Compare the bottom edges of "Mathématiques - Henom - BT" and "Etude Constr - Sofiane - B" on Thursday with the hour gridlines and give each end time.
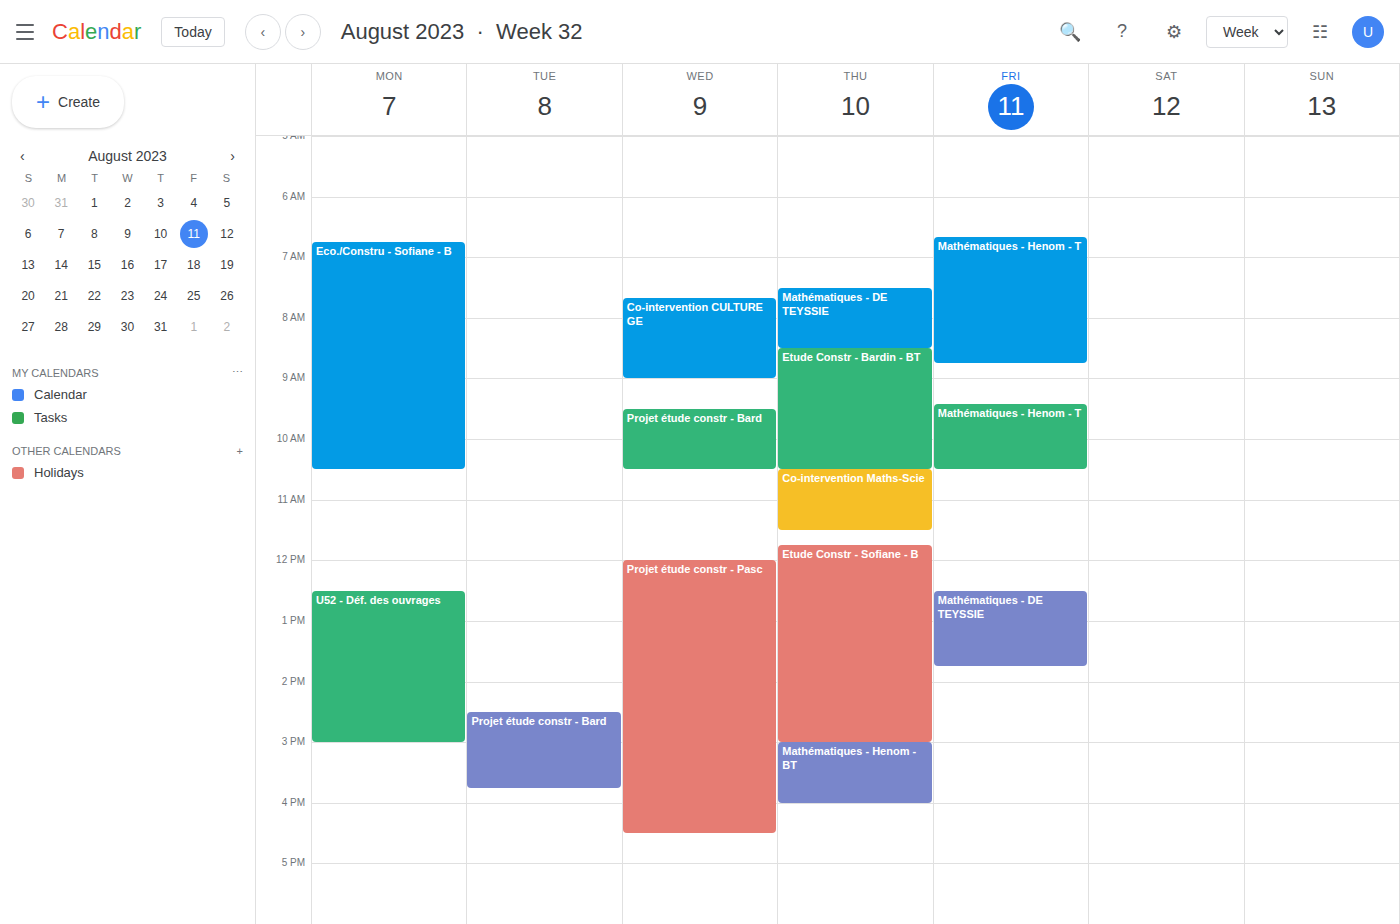
"Mathématiques - Henom - BT": 4:00 PM, exactly on the 4 PM line. "Etude Constr - Sofiane - B": 3:00 PM, exactly on the 3 PM line.